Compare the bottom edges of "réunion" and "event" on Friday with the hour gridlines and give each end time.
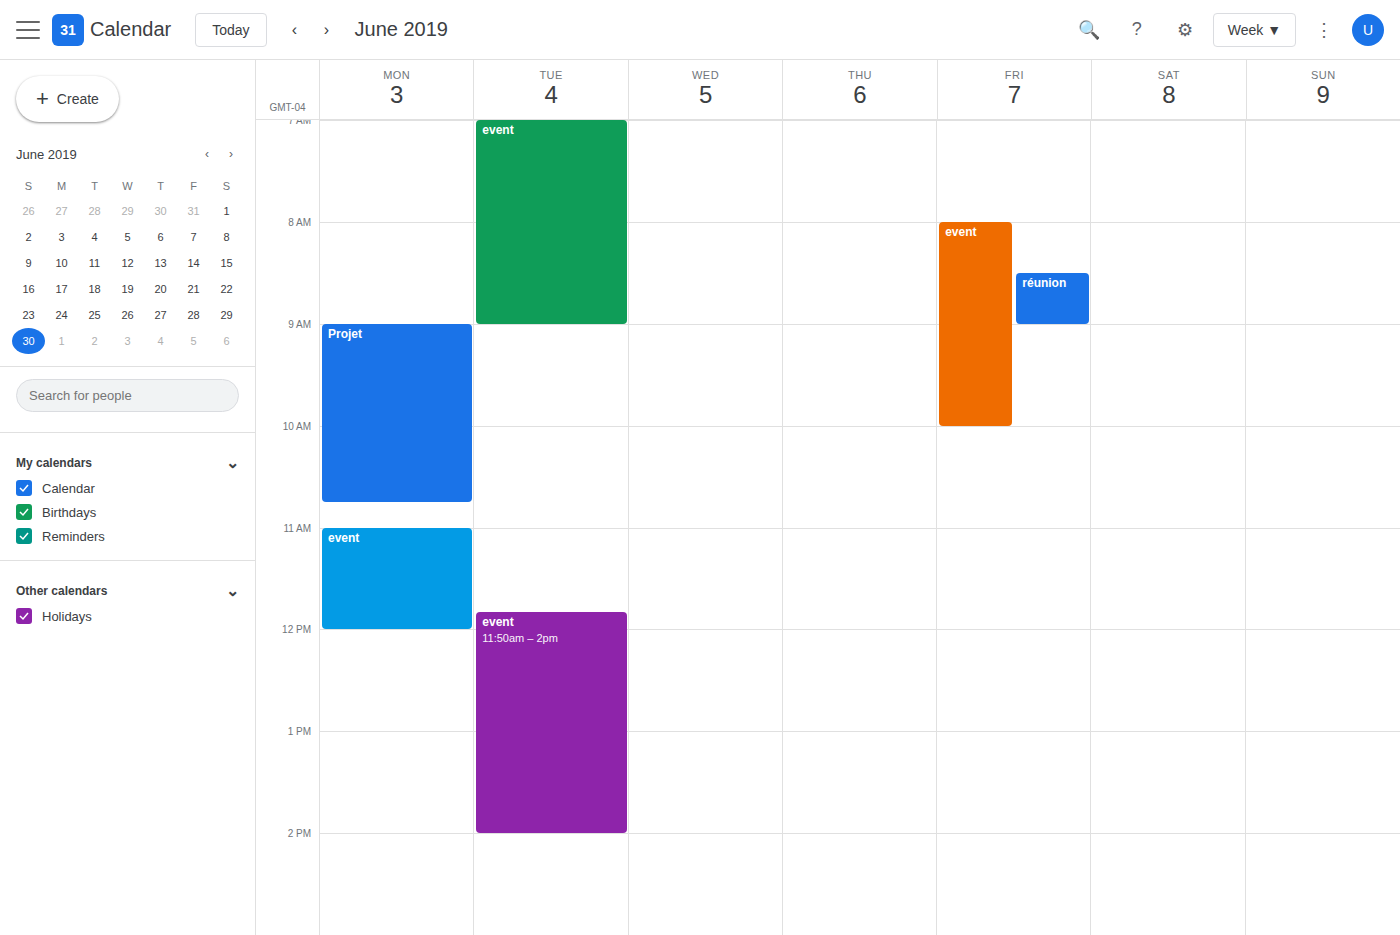
"réunion": 9:00 AM, exactly on the 9 AM line. "event": 10:00 AM, exactly on the 10 AM line.